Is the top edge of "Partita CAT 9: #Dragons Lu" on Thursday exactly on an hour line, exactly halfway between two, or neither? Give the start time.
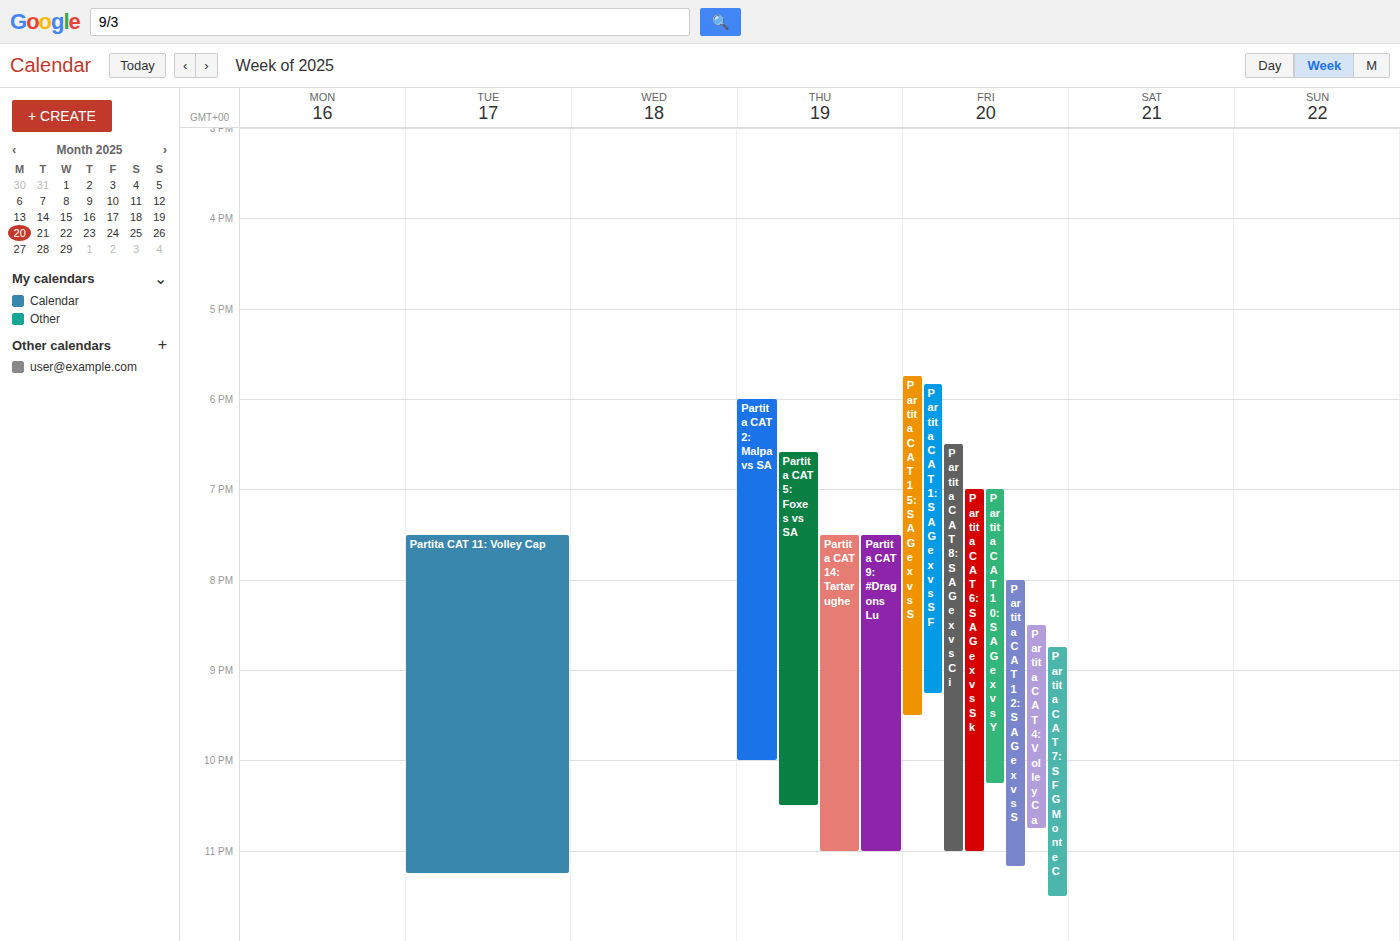
7:30 PM -- halfway between the 7 PM and 8 PM lines.